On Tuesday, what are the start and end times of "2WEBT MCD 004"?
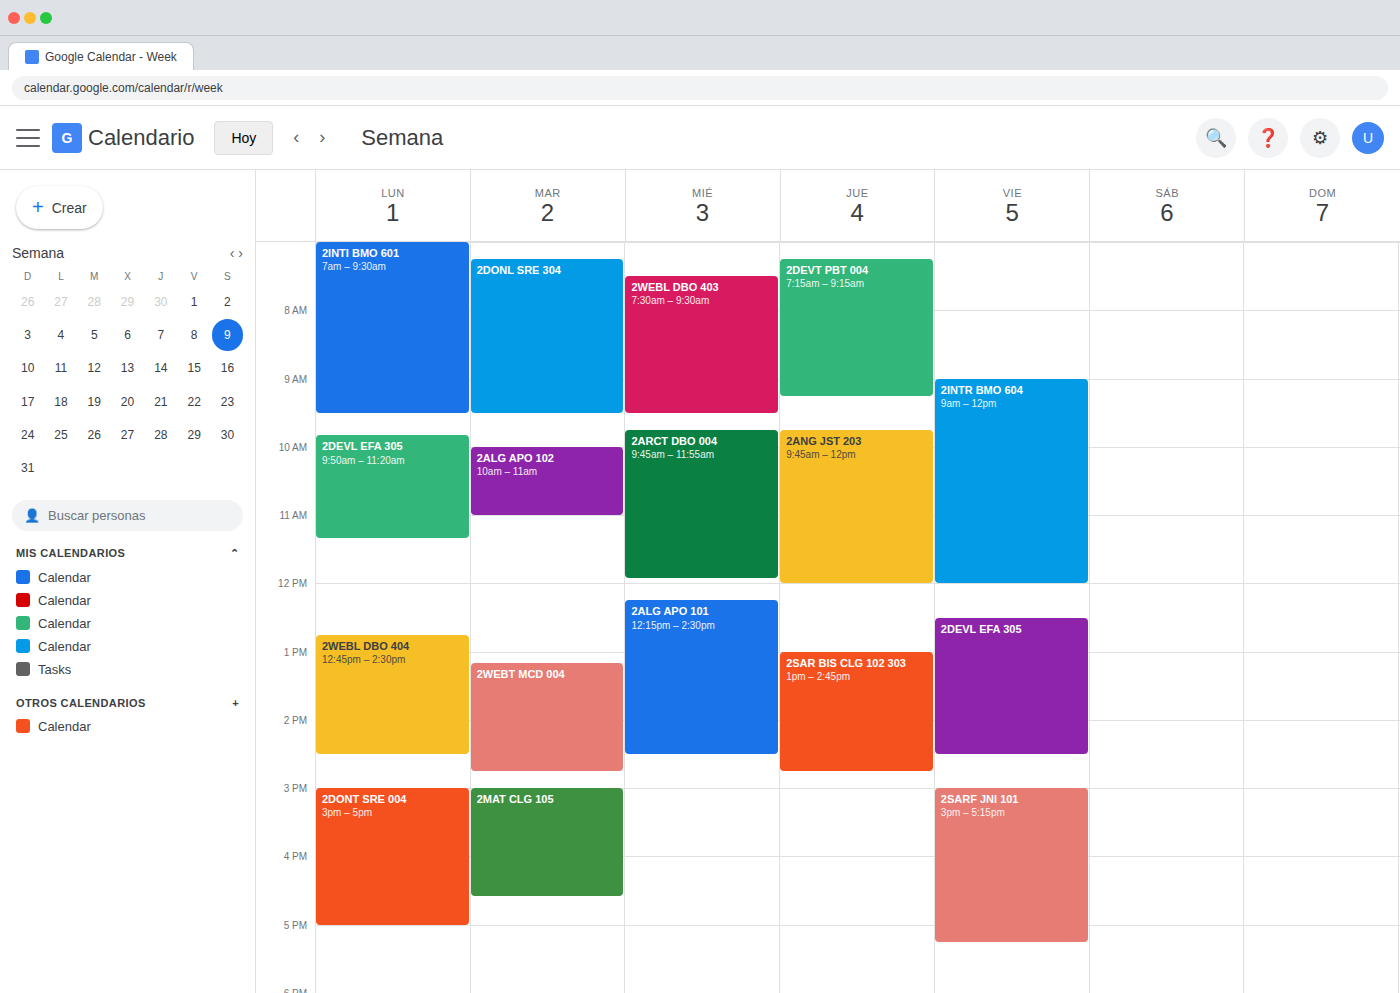
1:10 PM to 2:45 PM